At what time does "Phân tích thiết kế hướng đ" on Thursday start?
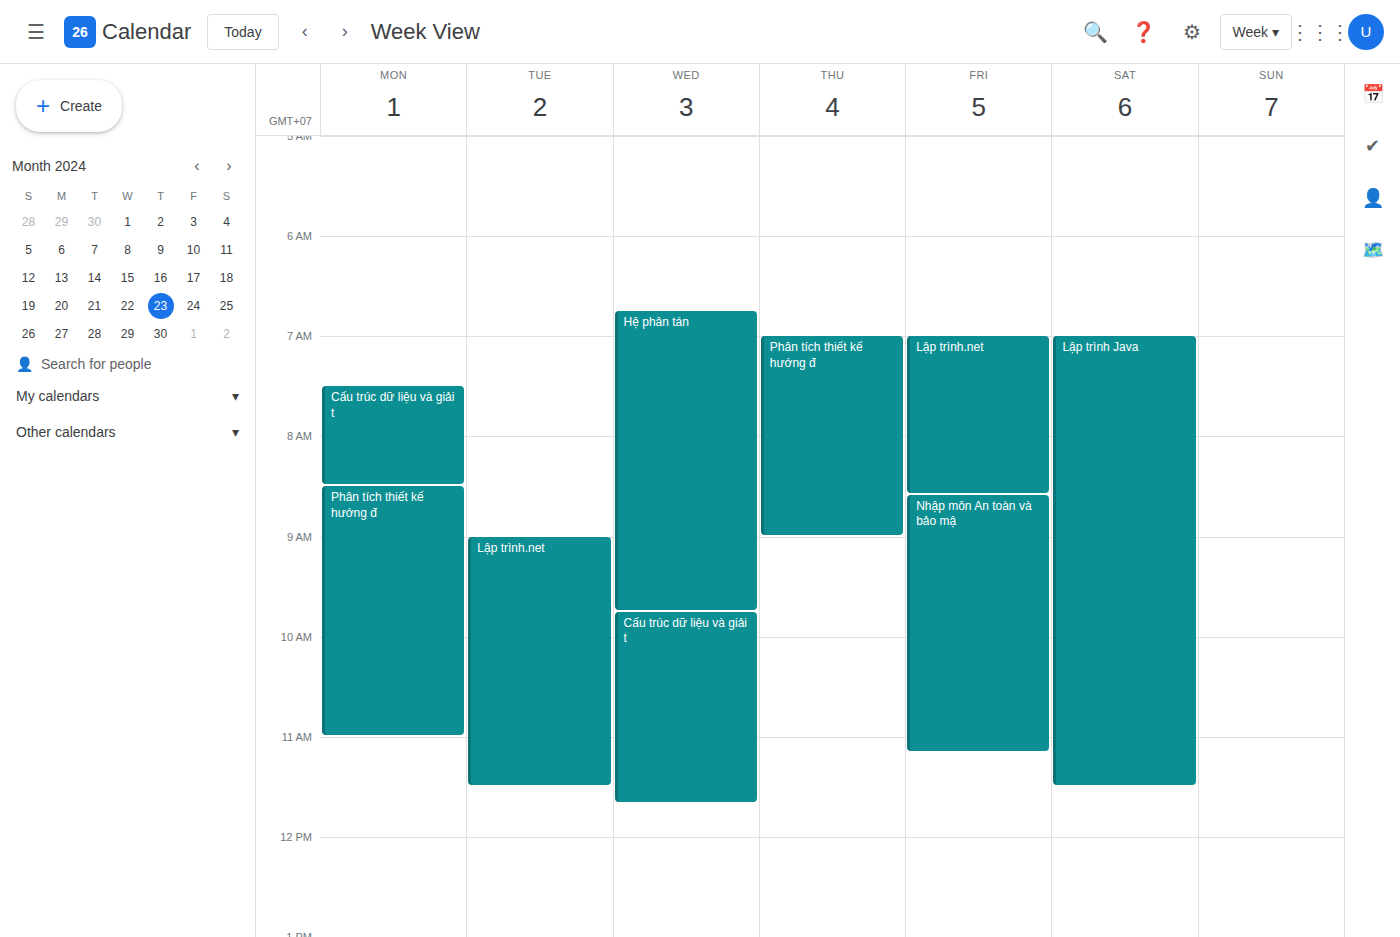
7:00 AM